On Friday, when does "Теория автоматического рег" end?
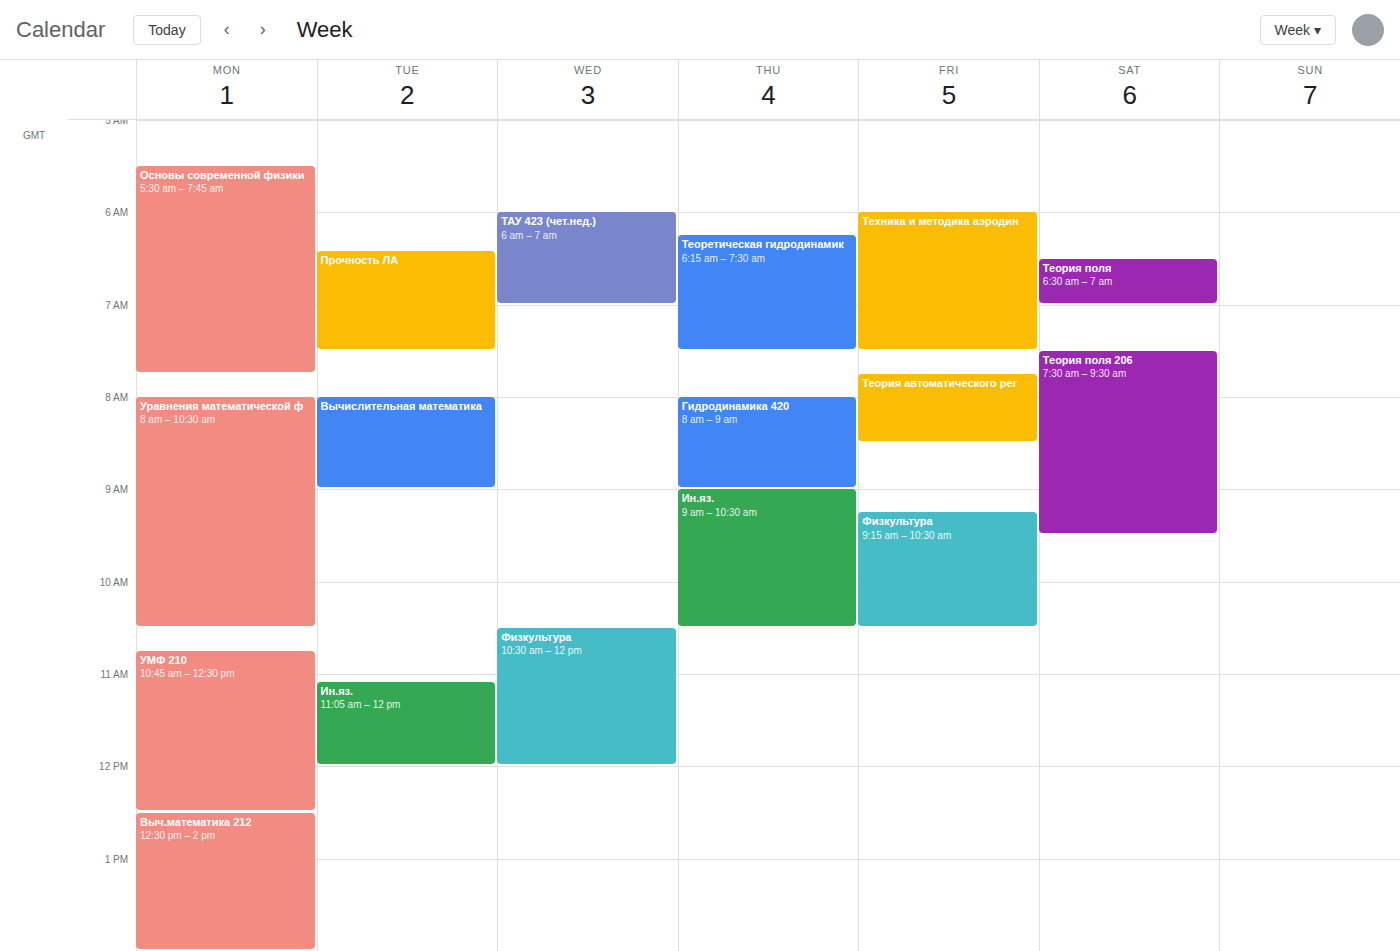
8:30 AM